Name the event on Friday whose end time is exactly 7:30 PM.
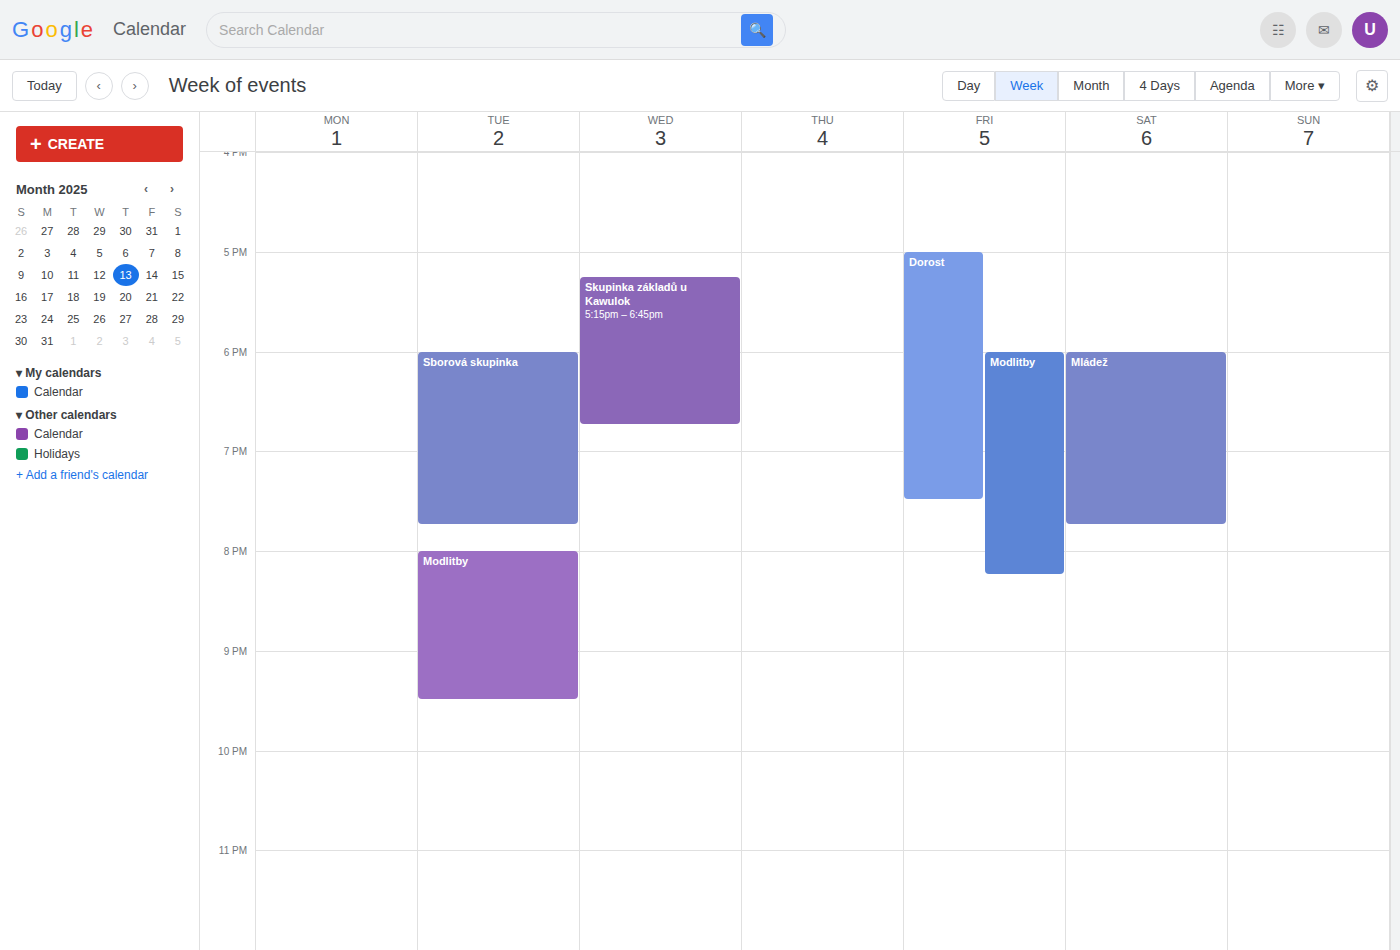
"Dorost"